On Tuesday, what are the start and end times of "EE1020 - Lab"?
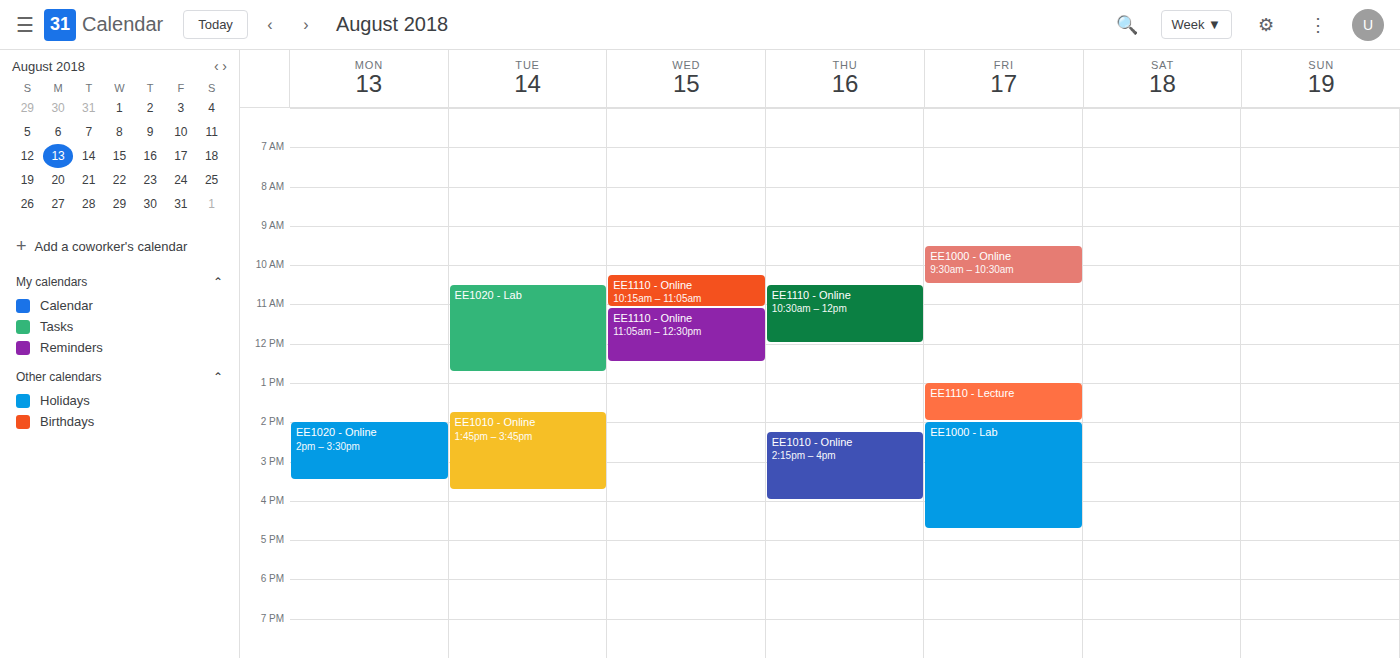
10:30 AM to 12:45 PM